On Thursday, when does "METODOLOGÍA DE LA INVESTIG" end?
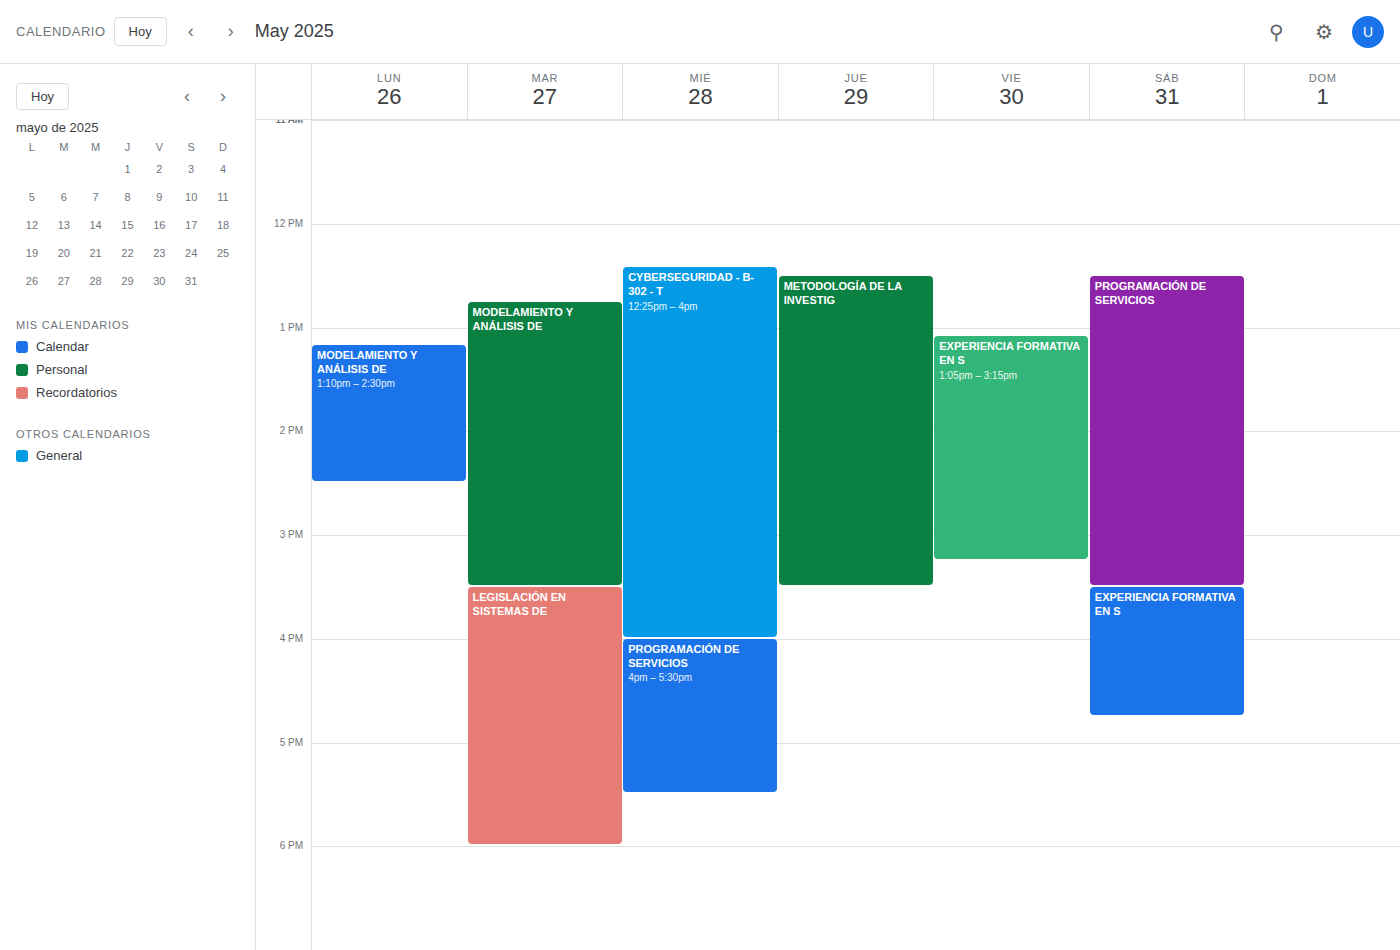
15:30